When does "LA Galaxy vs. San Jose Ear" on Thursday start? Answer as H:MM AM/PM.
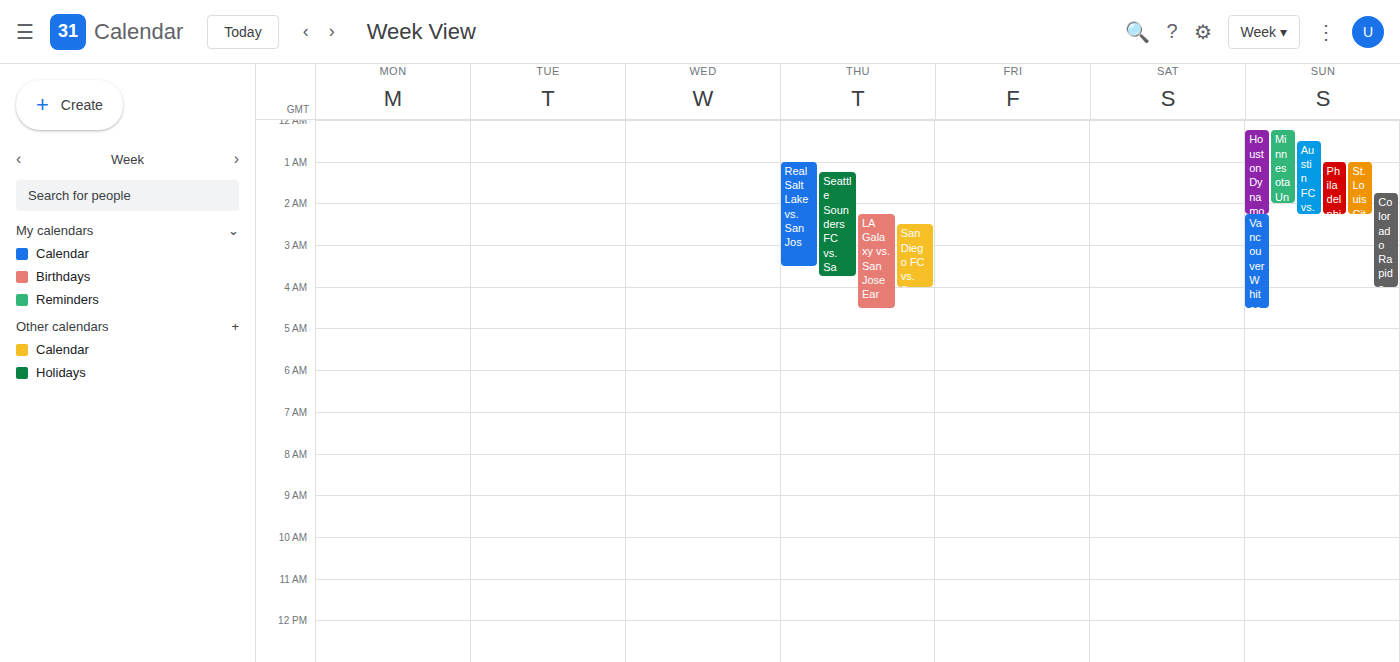
2:15 AM